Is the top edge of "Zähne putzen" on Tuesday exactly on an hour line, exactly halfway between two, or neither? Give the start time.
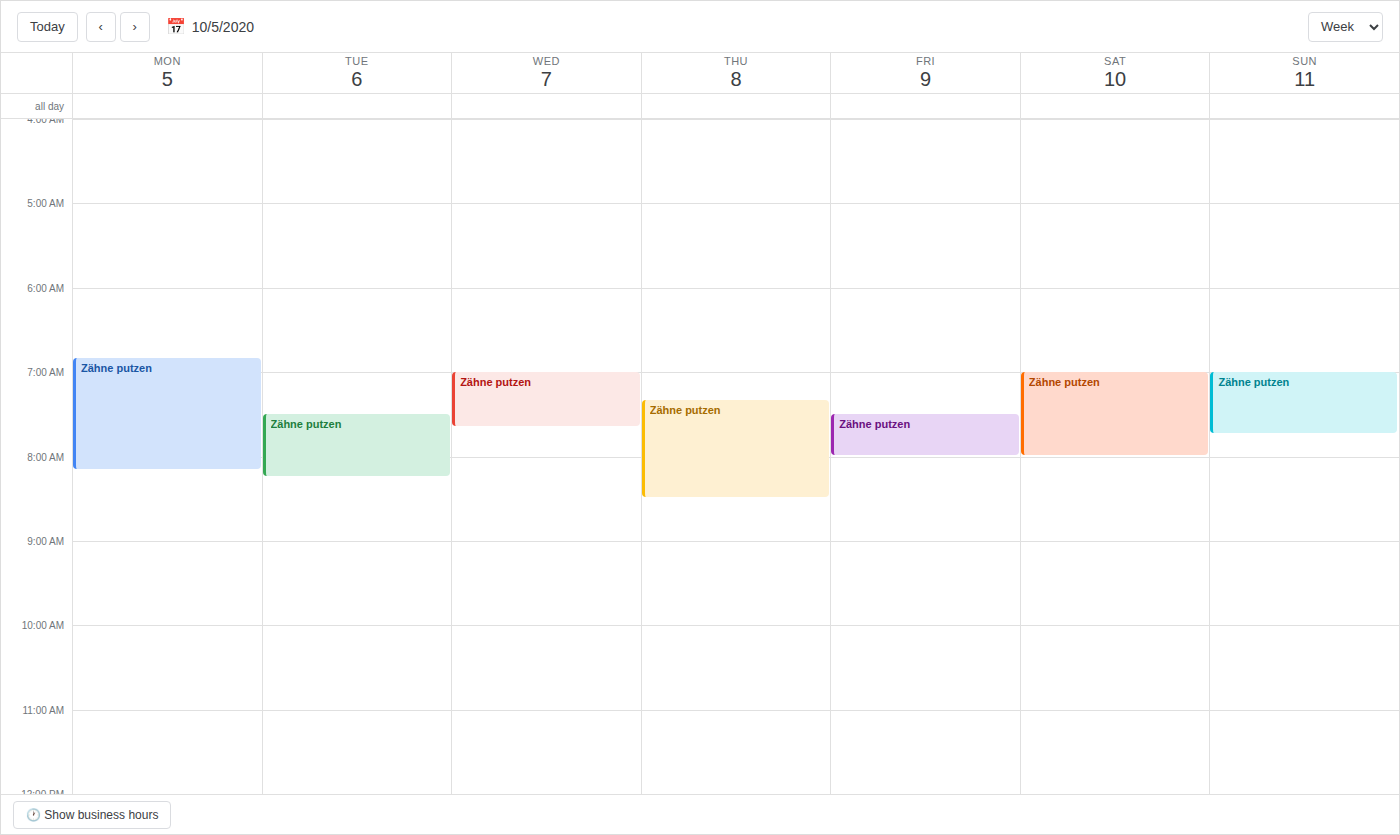
7:30 AM -- halfway between the 7 AM and 8 AM lines.